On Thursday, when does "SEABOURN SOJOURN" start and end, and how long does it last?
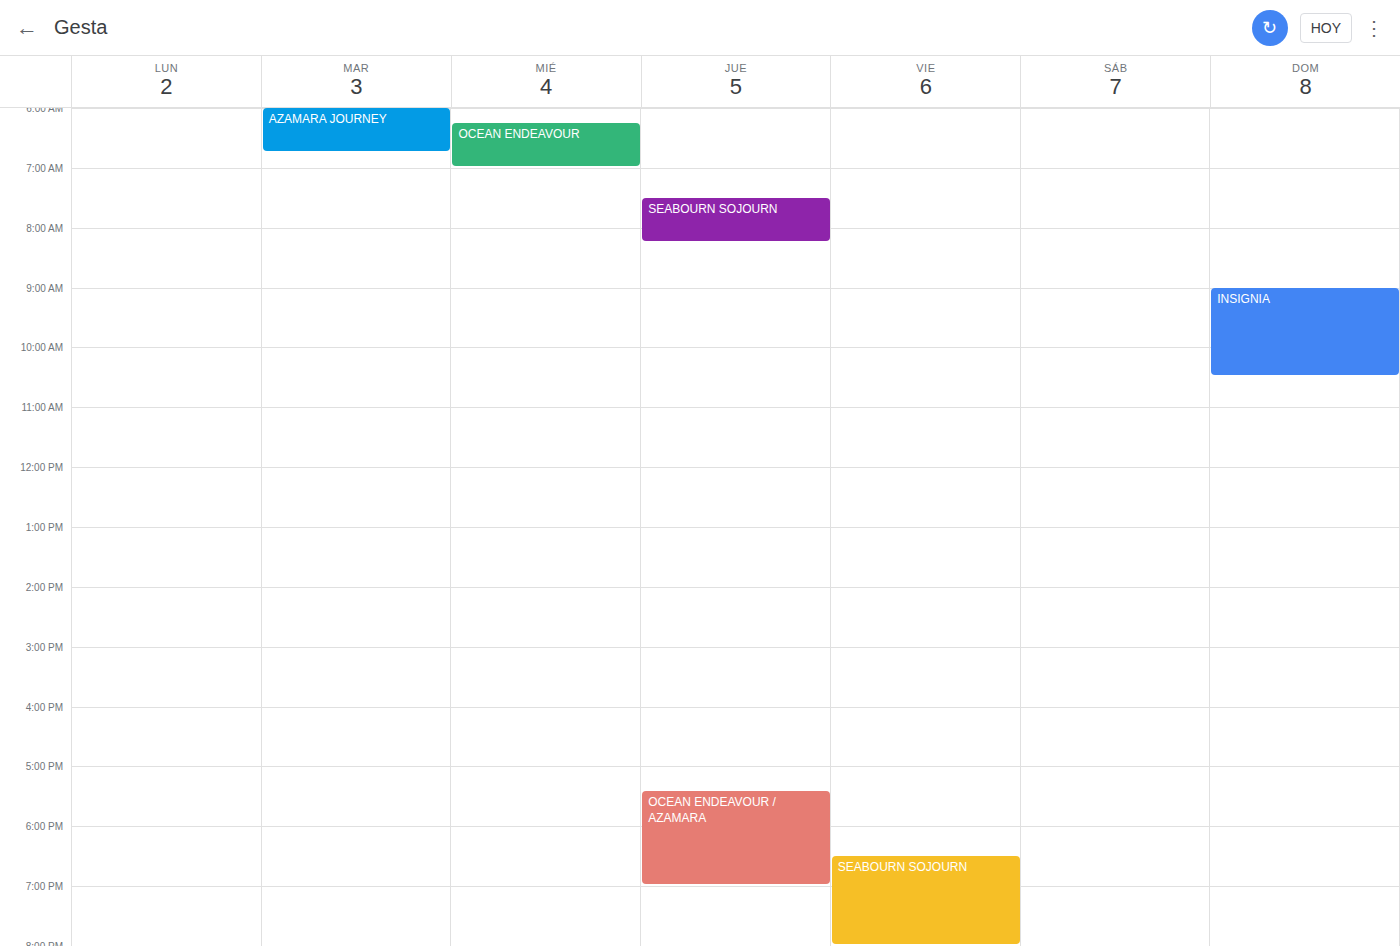
7:30 AM to 8:15 AM, 45 minutes